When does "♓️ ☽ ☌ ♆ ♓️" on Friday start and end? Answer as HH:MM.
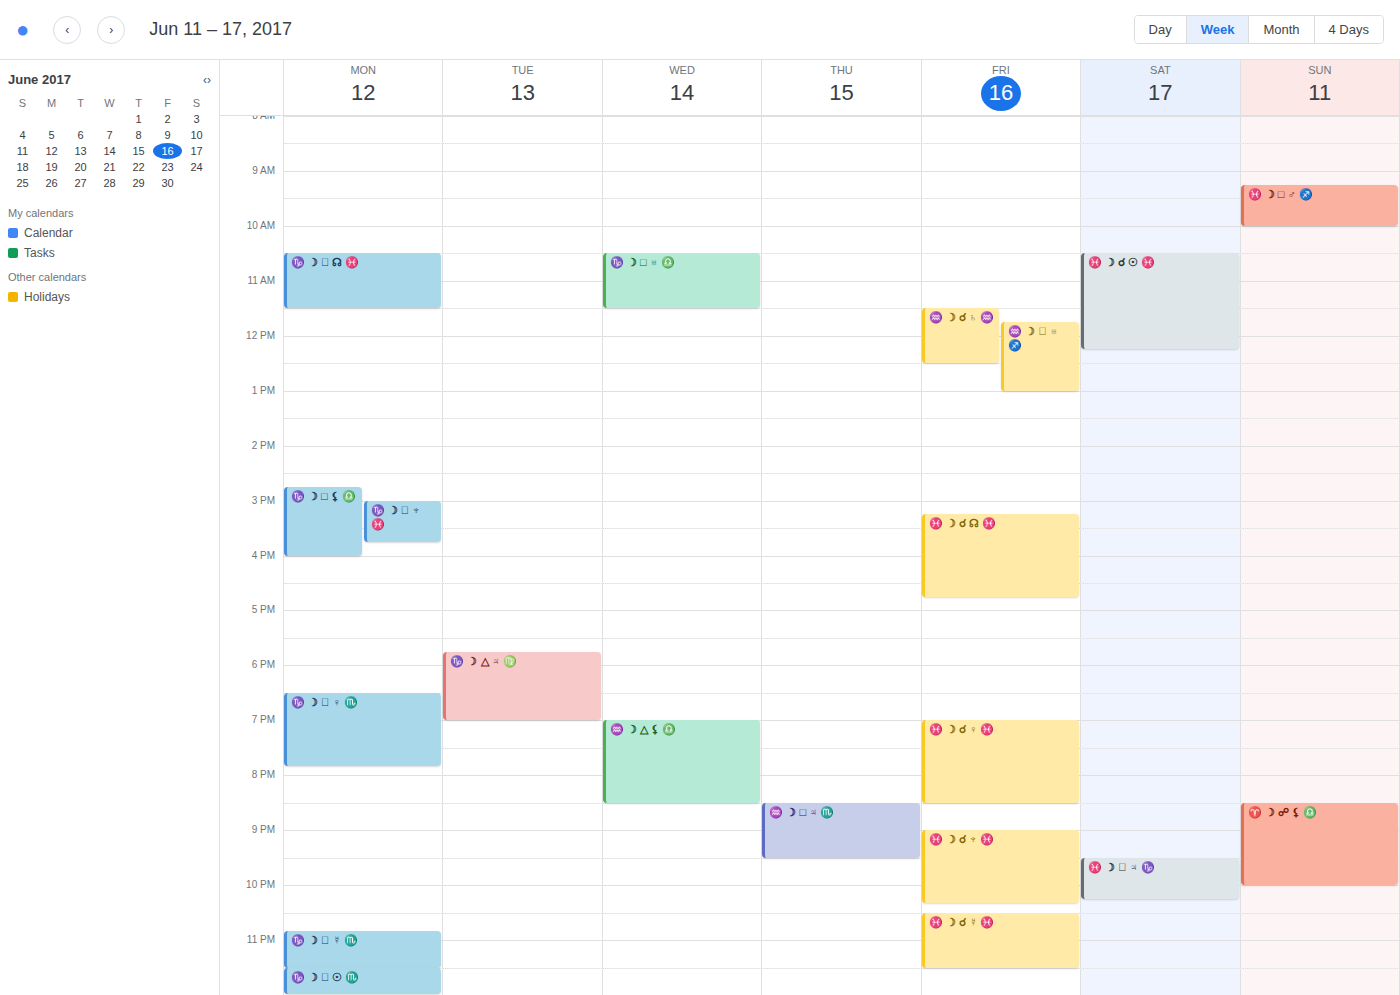
21:00 to 22:20